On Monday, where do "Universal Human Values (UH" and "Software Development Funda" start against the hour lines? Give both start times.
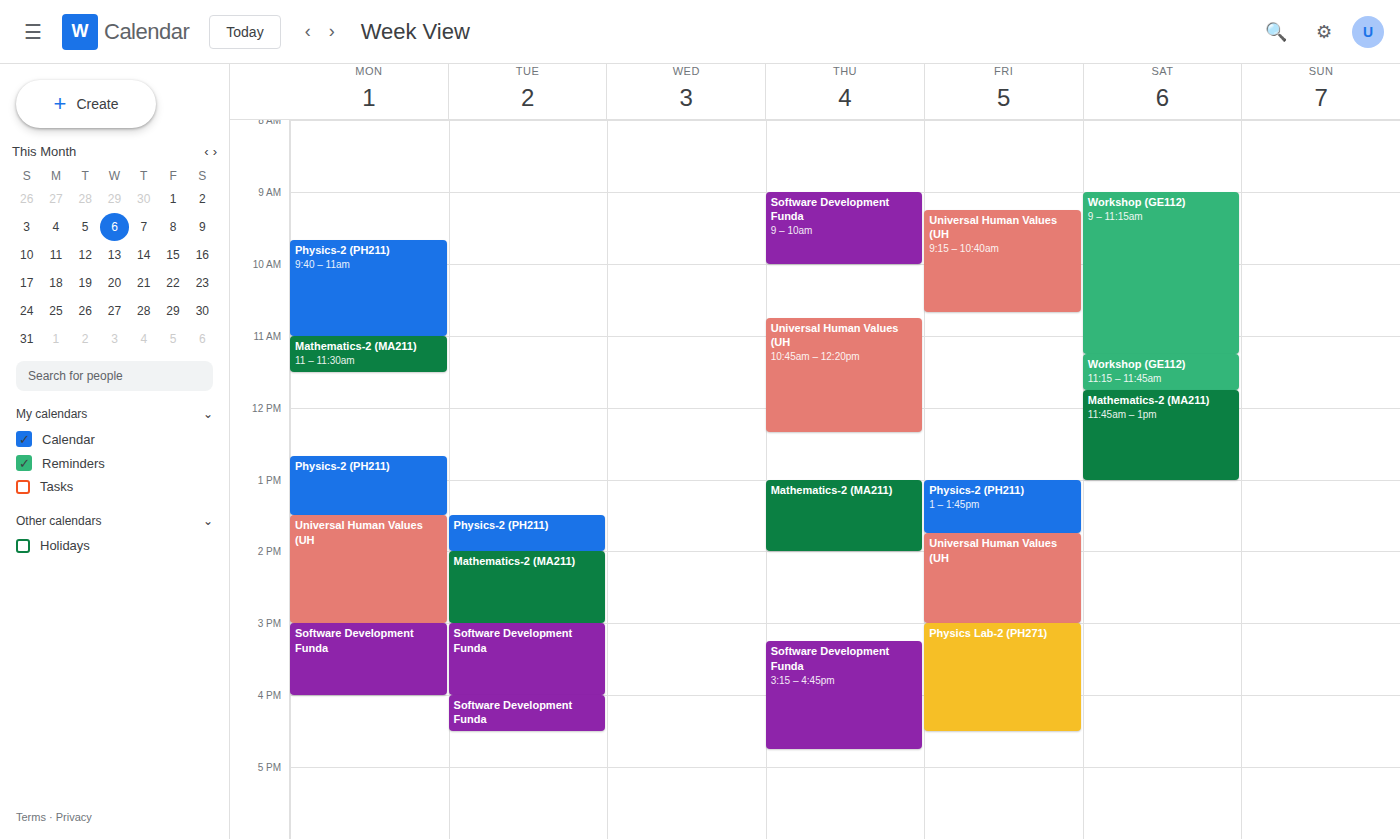
"Universal Human Values (UH": 1:30 PM, halfway between the 1 PM and 2 PM lines. "Software Development Funda": 3:00 PM, exactly on the 3 PM line.